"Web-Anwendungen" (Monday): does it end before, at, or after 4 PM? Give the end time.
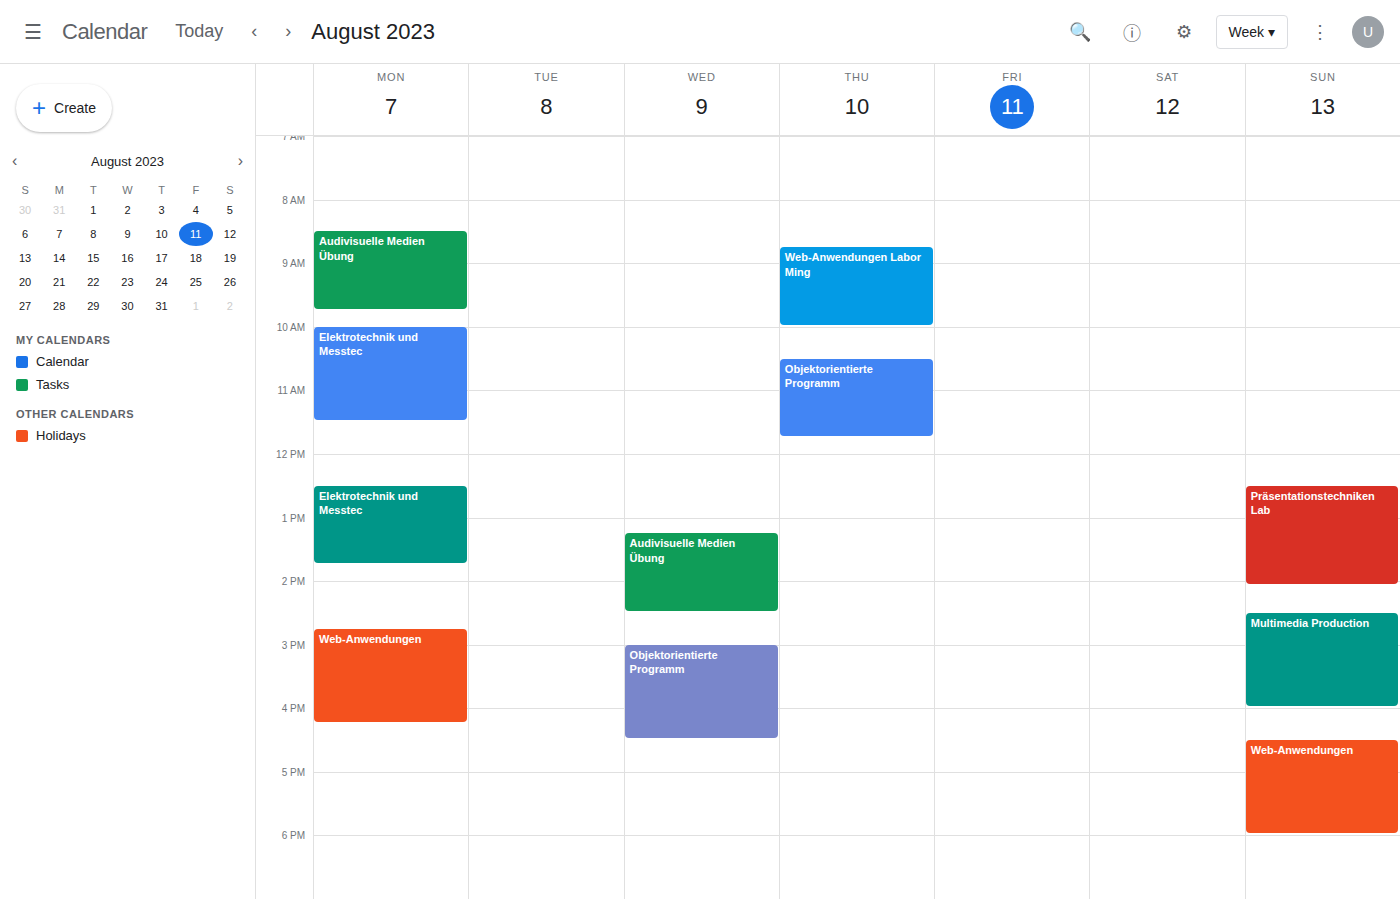
4:15 PM -- after 4 PM, 15 minutes below the 4 PM line.